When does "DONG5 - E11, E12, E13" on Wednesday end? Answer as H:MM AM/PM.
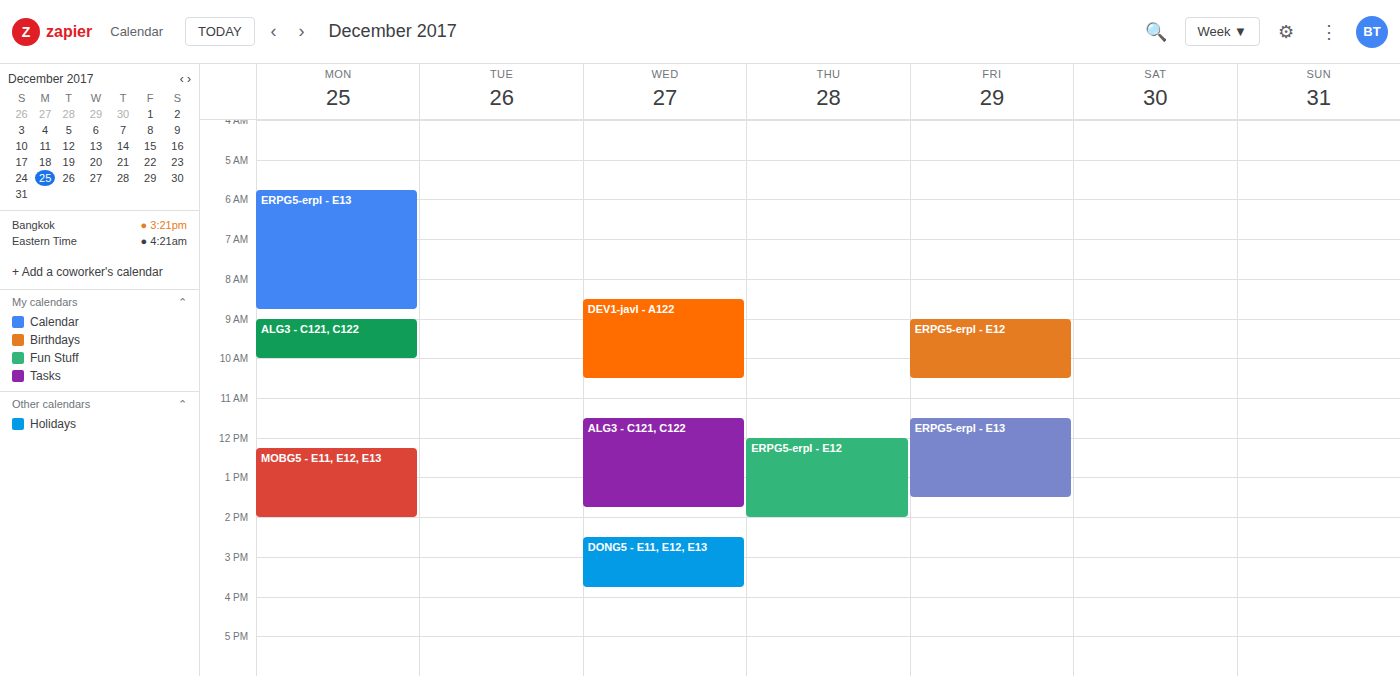
3:45 PM